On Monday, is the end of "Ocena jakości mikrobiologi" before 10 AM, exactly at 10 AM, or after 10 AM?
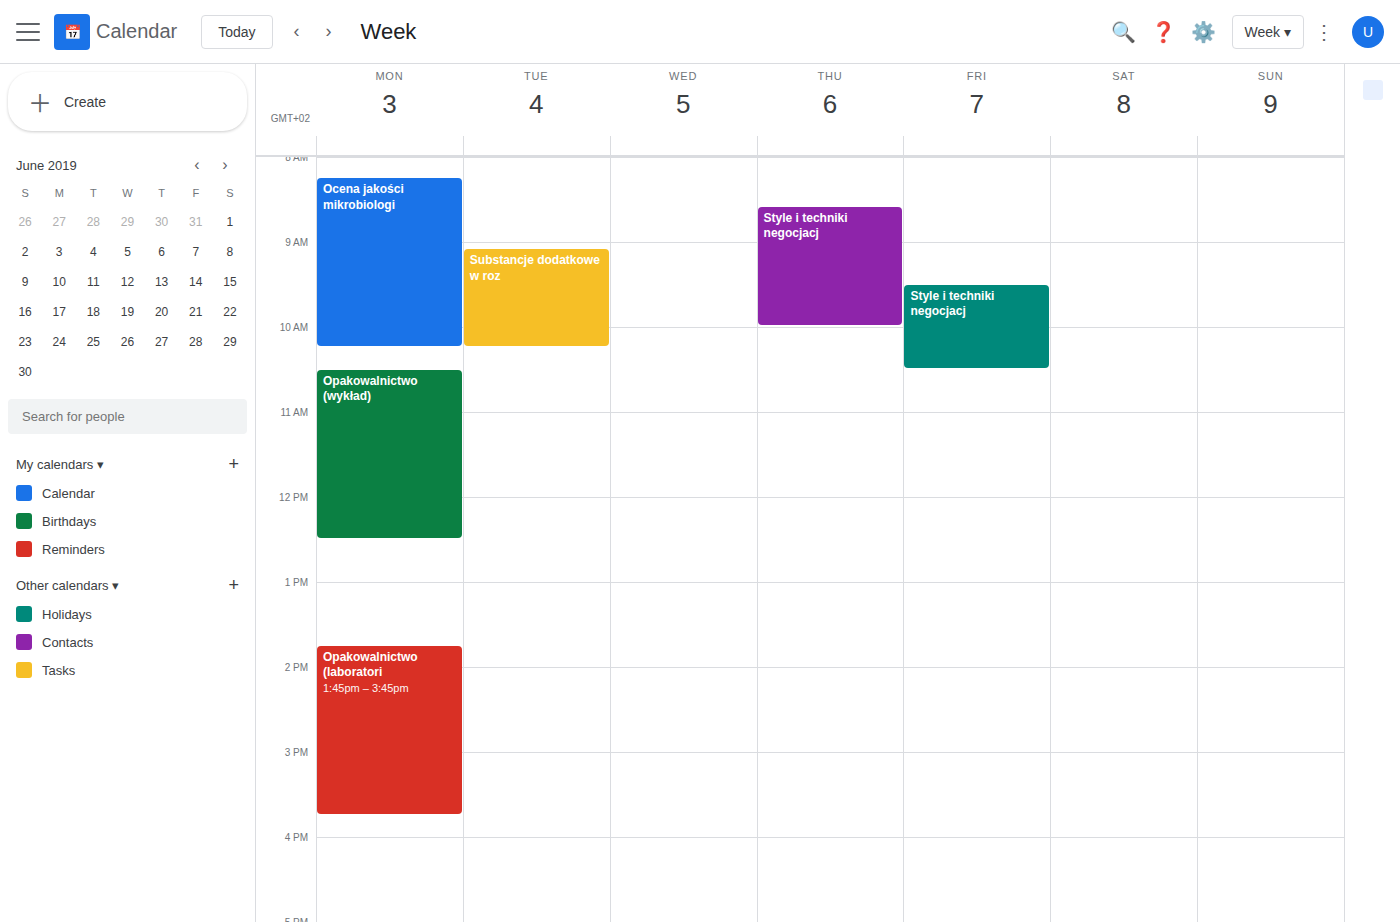
10:15 AM -- after 10 AM, 15 minutes below the 10 AM line.